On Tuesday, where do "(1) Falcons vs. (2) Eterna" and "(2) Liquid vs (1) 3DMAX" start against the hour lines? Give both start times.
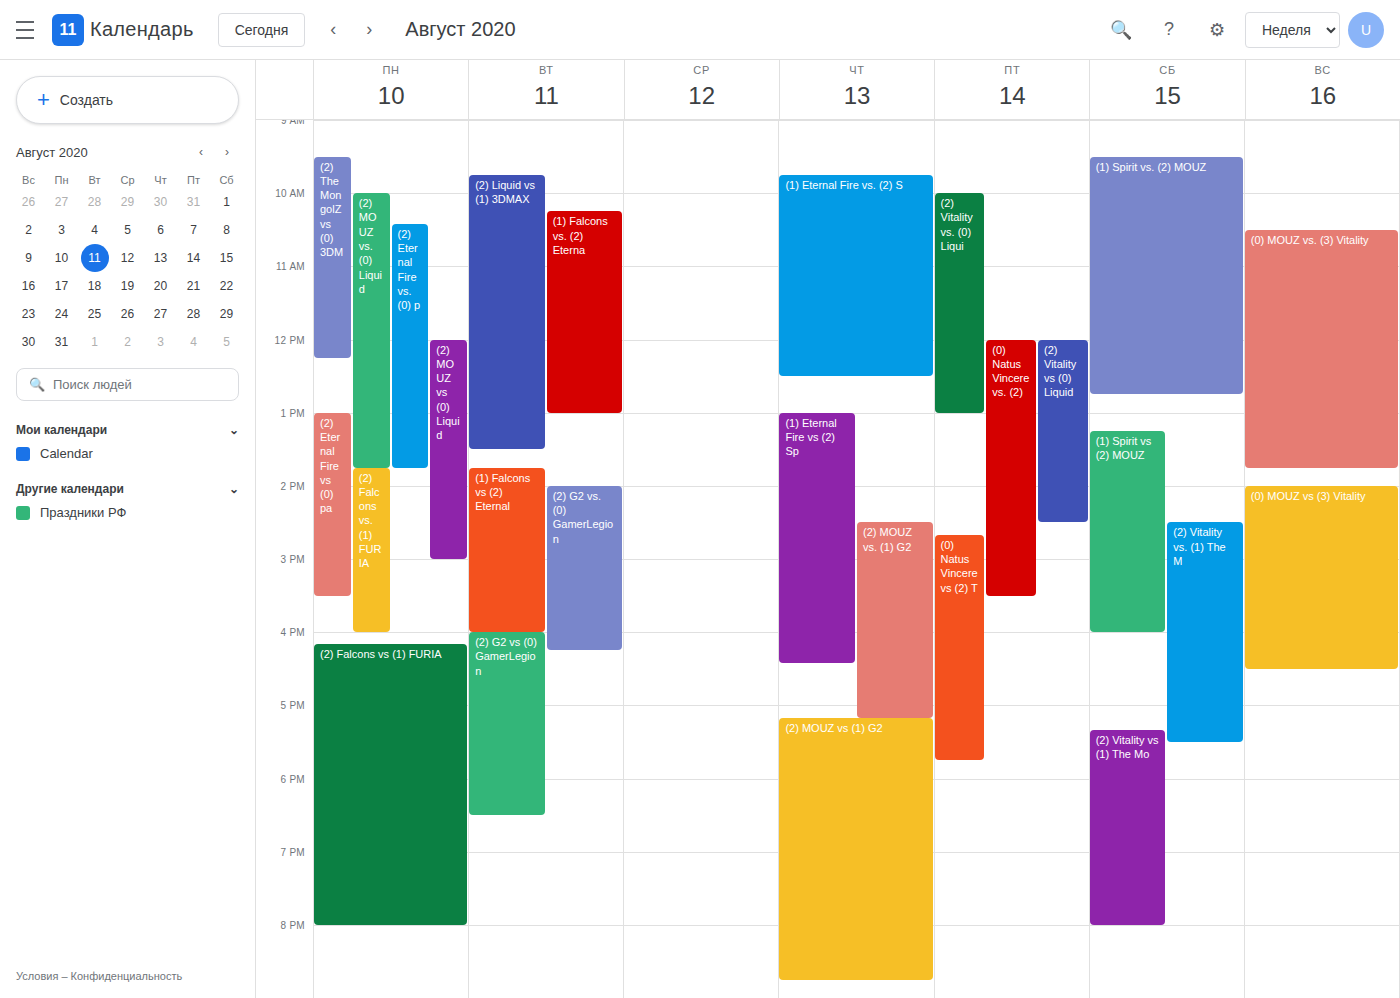
"(1) Falcons vs. (2) Eterna": 10:15 AM, neither: a quarter of the way from the 10 AM line to the 11 AM line. "(2) Liquid vs (1) 3DMAX": 9:45 AM, neither: three quarters of the way from the 9 AM line to the 10 AM line.